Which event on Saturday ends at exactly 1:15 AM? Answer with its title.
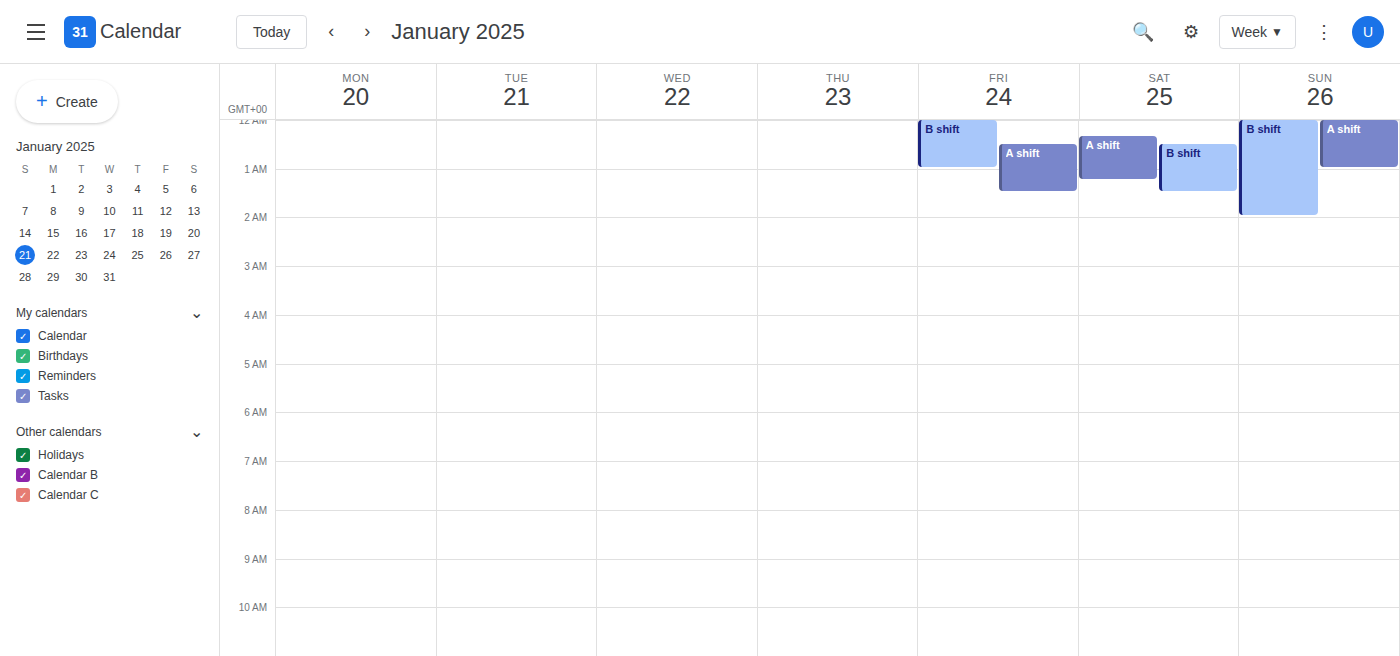
"A shift"